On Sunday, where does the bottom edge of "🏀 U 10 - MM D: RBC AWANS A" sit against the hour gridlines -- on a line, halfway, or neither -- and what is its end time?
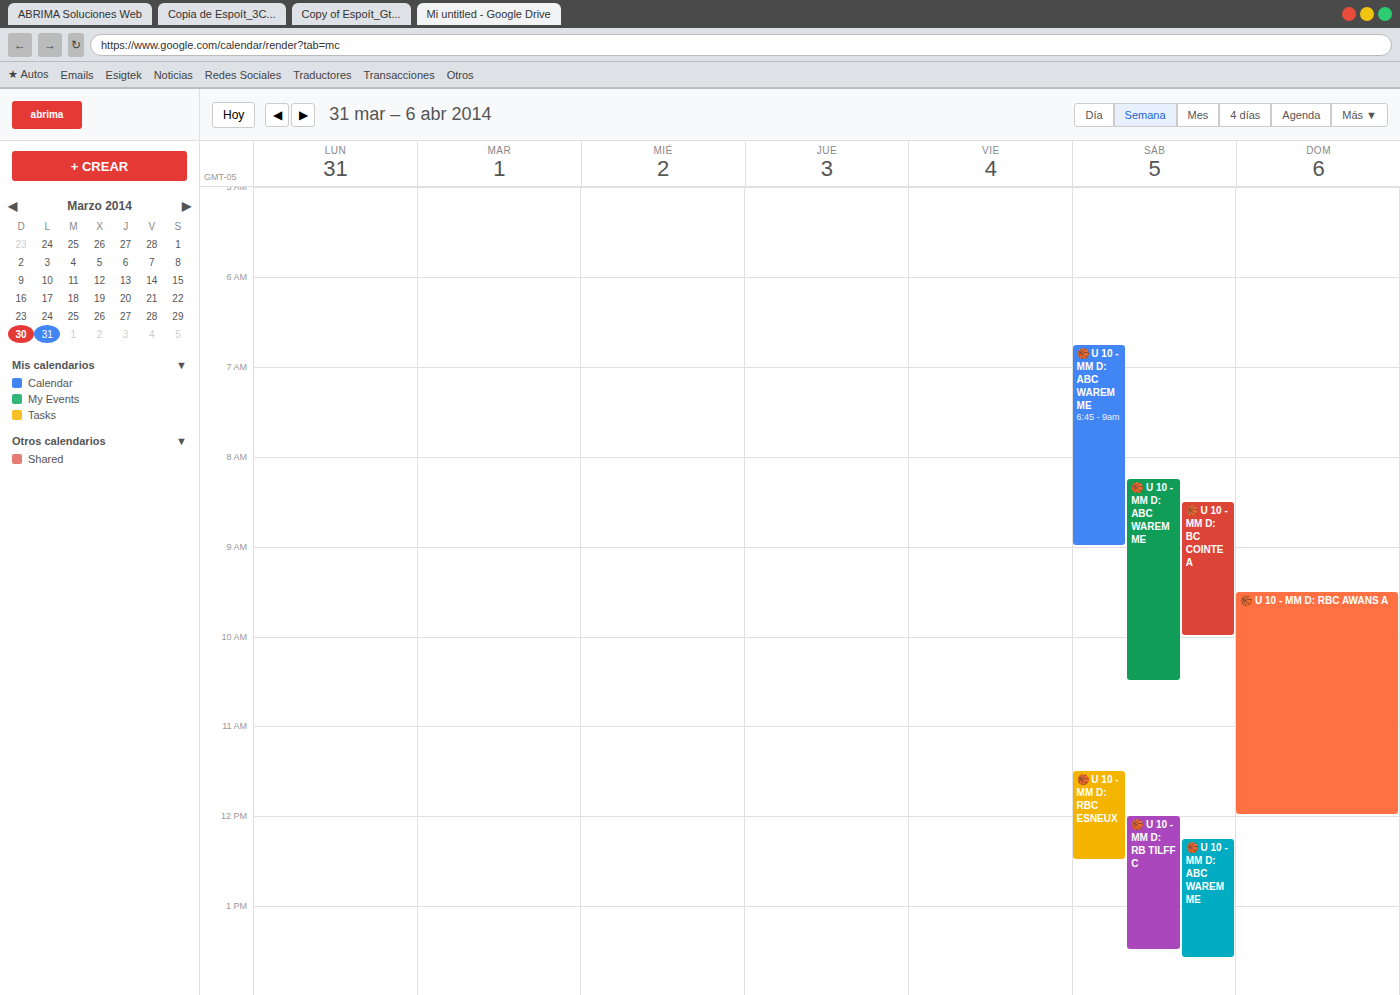
12:00 PM -- exactly on the 12 PM line.